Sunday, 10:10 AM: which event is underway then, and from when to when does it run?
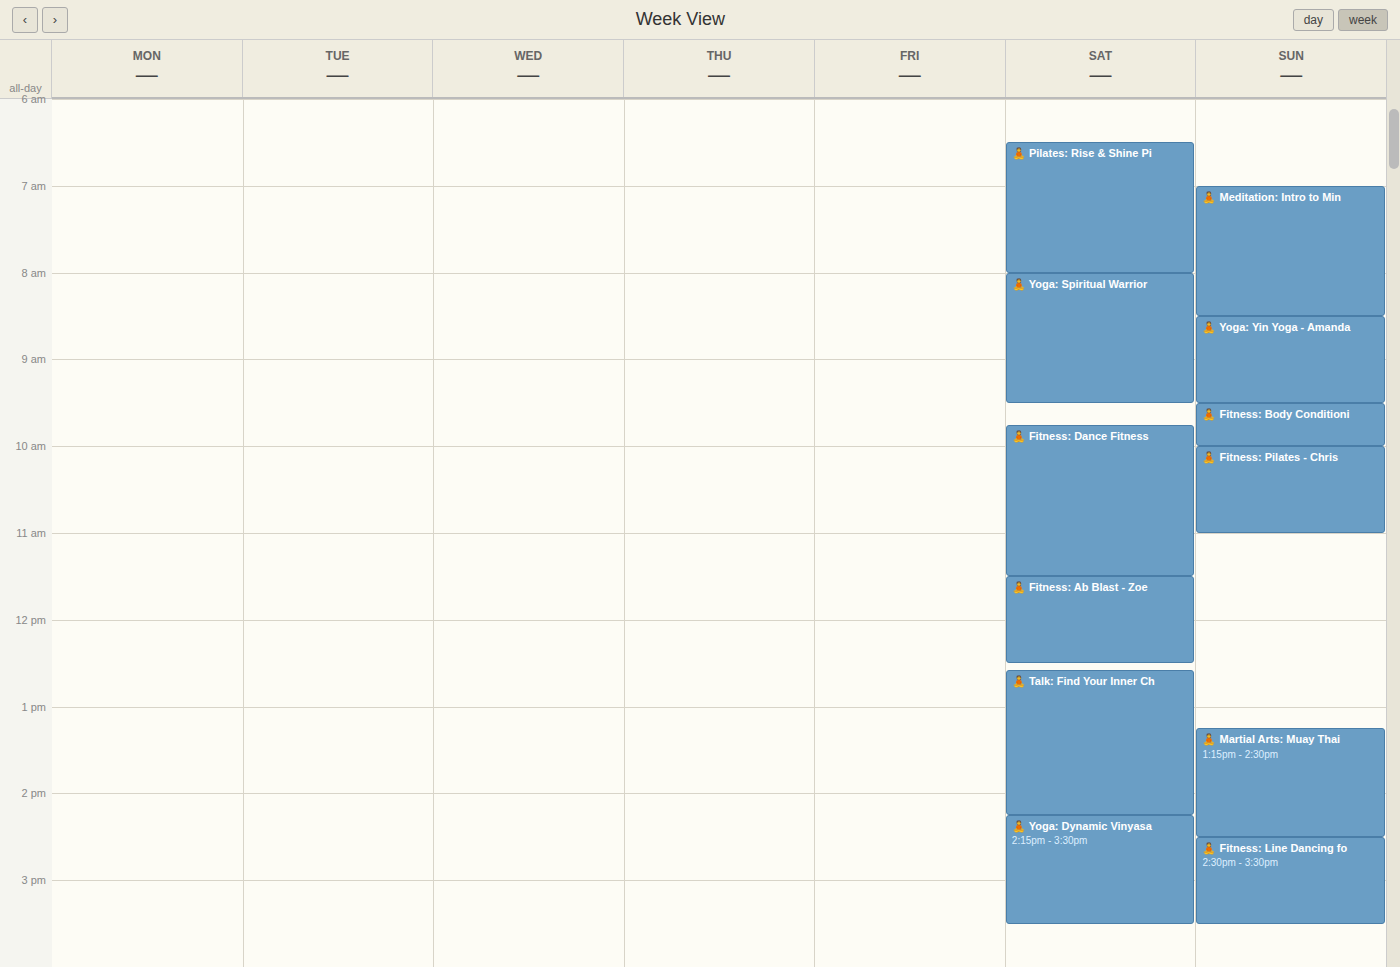
"🧘 Fitness: Pilates - Chris", 10:00 AM to 11:00 AM